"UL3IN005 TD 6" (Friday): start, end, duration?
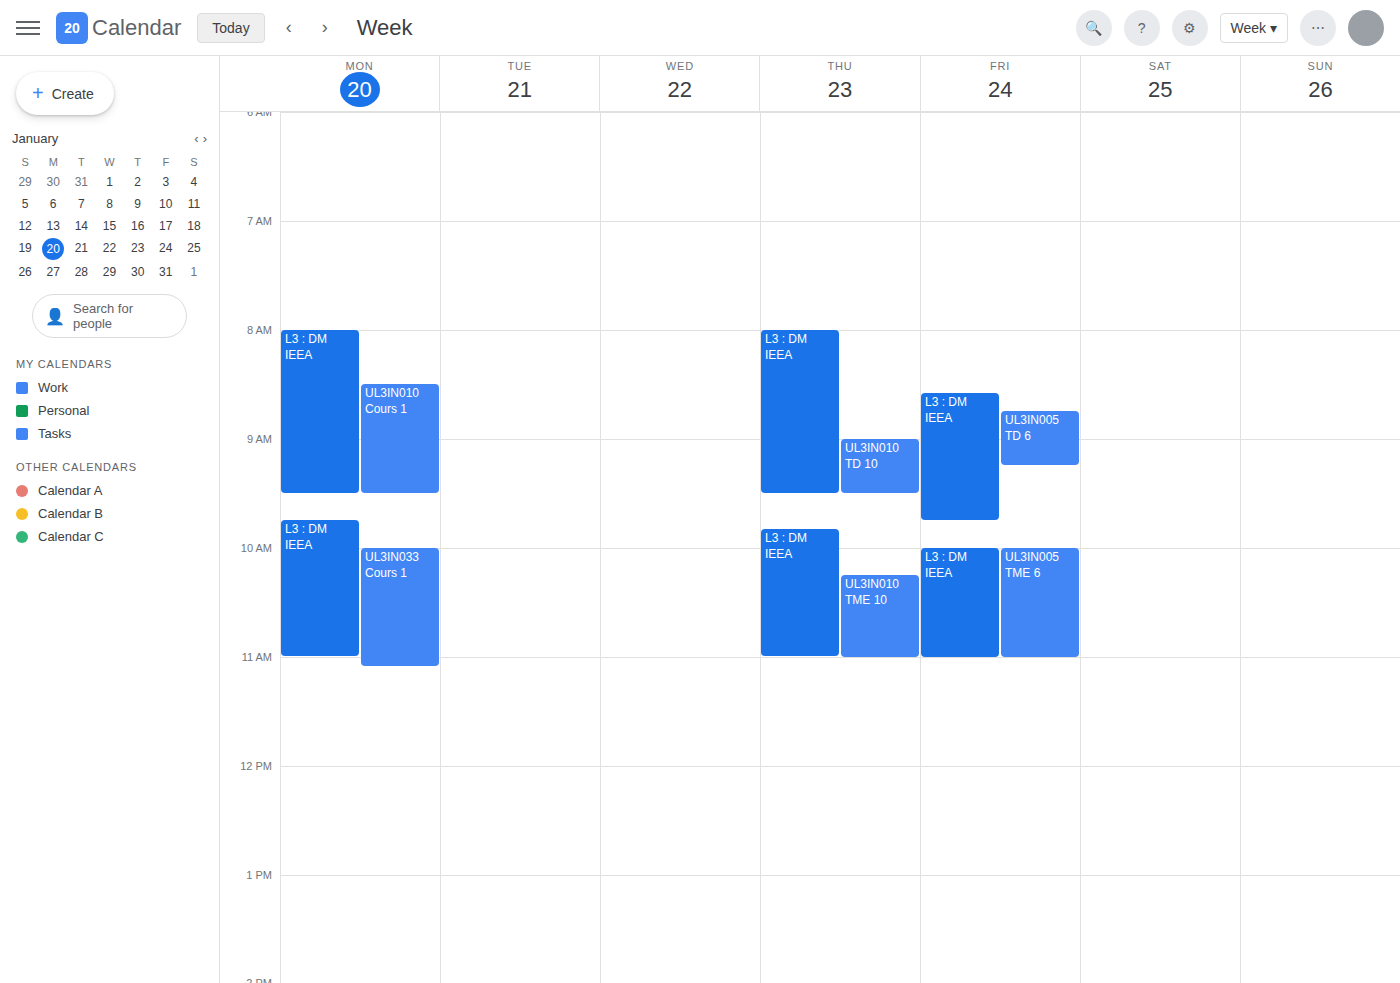
8:45 AM to 9:15 AM, 30 minutes